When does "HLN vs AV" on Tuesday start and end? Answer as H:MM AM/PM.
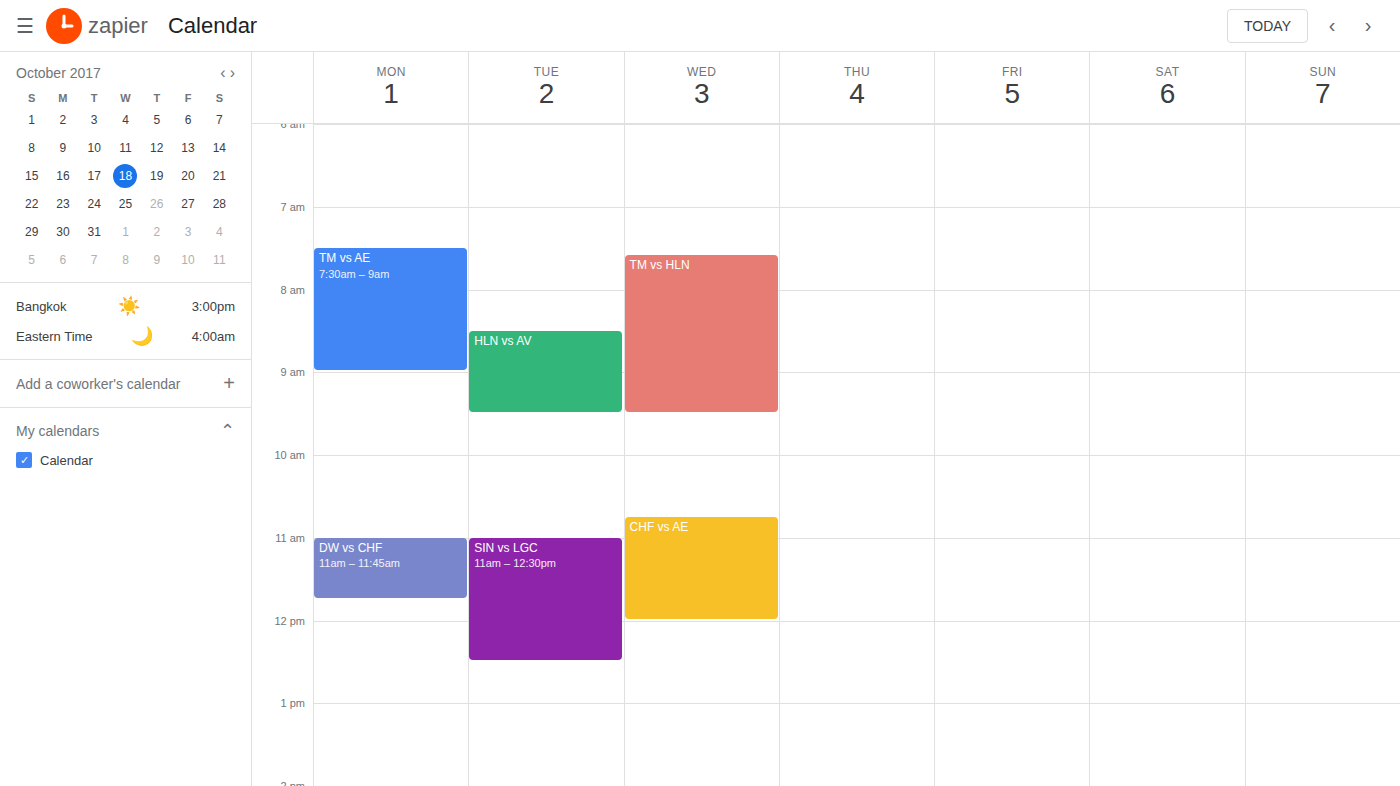
8:30 AM to 9:30 AM